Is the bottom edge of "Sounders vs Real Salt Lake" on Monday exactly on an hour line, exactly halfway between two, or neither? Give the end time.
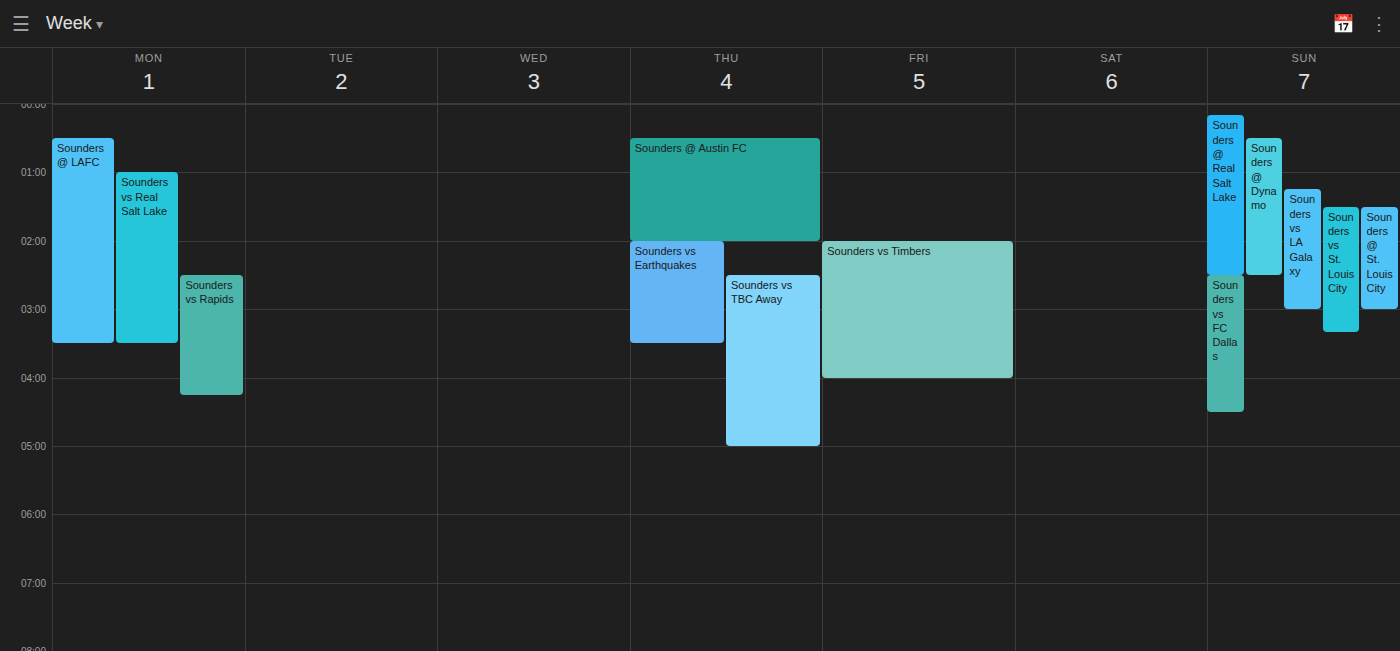
03:30 -- halfway between the 03:00 and 04:00 lines.